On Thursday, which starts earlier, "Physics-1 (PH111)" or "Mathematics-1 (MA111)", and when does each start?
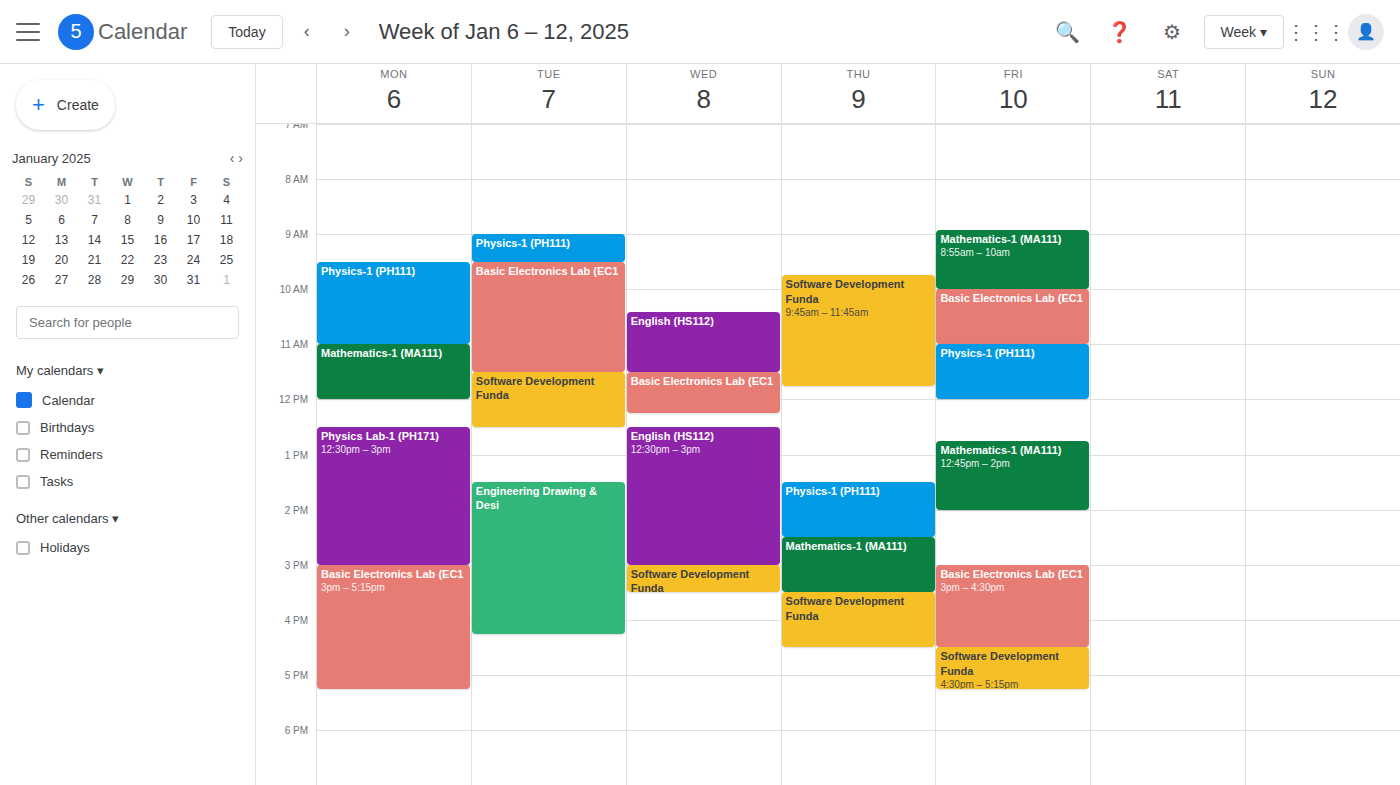
"Physics-1 (PH111)" 13:30; "Mathematics-1 (MA111)" 14:30.